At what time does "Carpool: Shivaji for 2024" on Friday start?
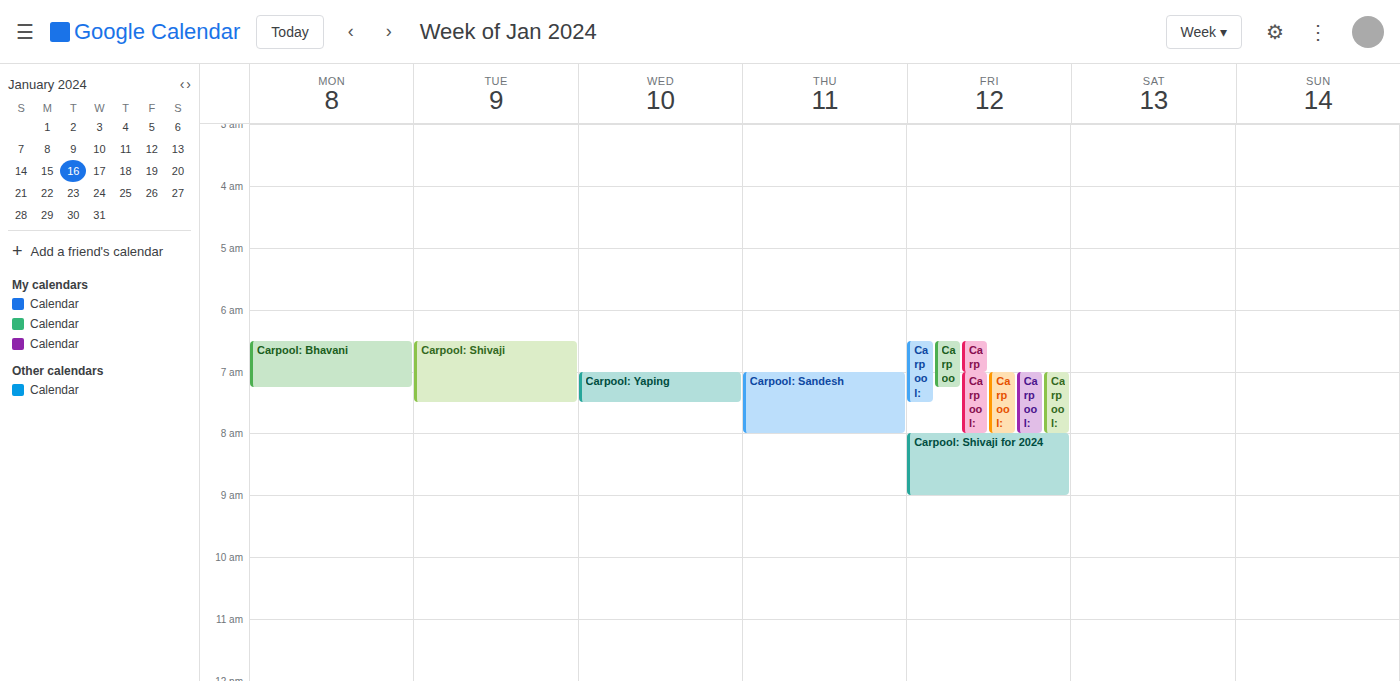
8:00 AM